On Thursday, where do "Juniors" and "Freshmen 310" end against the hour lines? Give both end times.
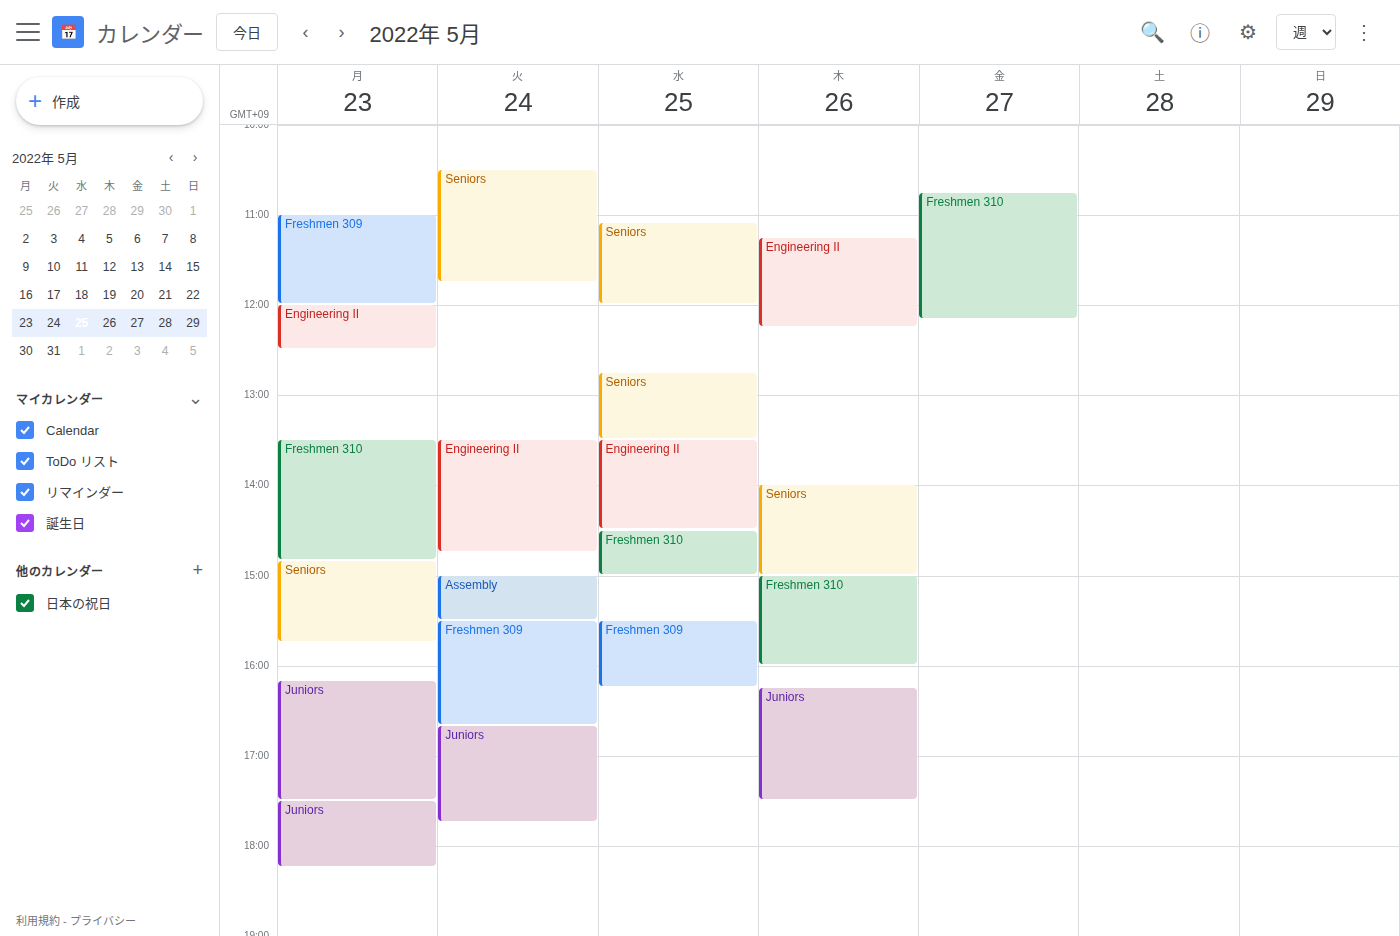
"Juniors": 17:30, halfway between the 17:00 and 18:00 lines. "Freshmen 310": 16:00, exactly on the 16:00 line.